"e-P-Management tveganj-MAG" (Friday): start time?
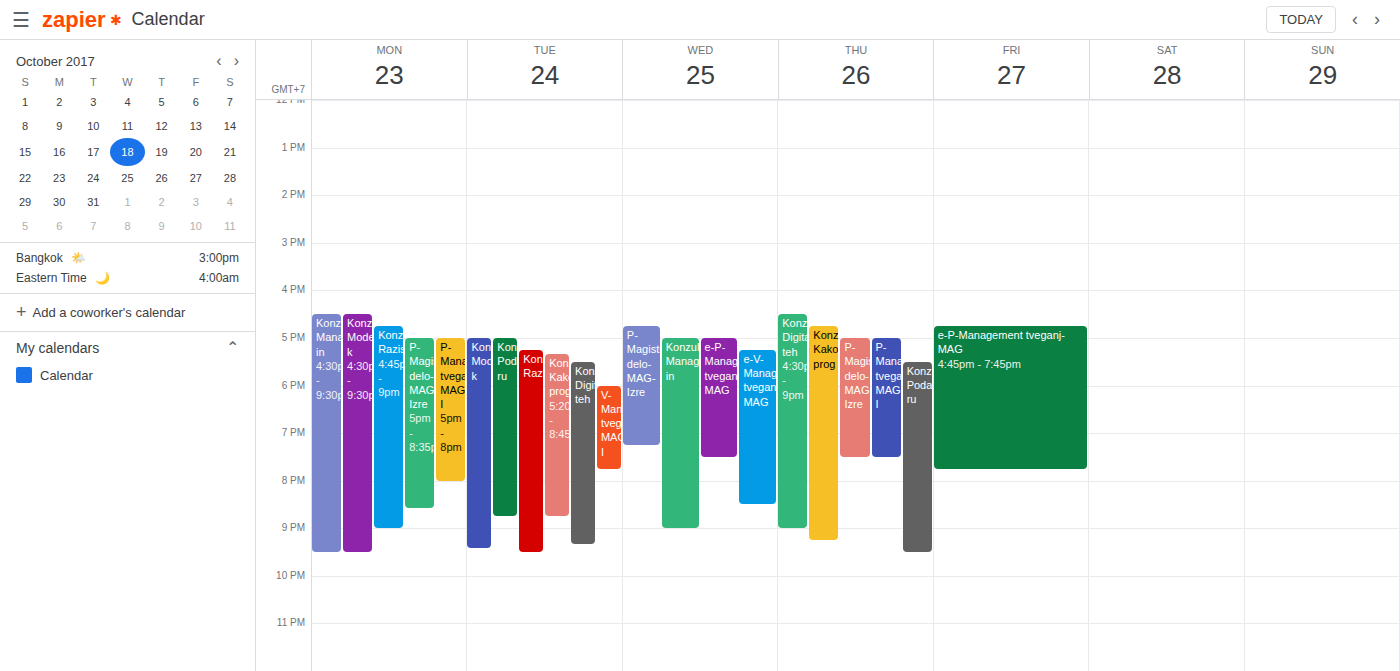
16:45